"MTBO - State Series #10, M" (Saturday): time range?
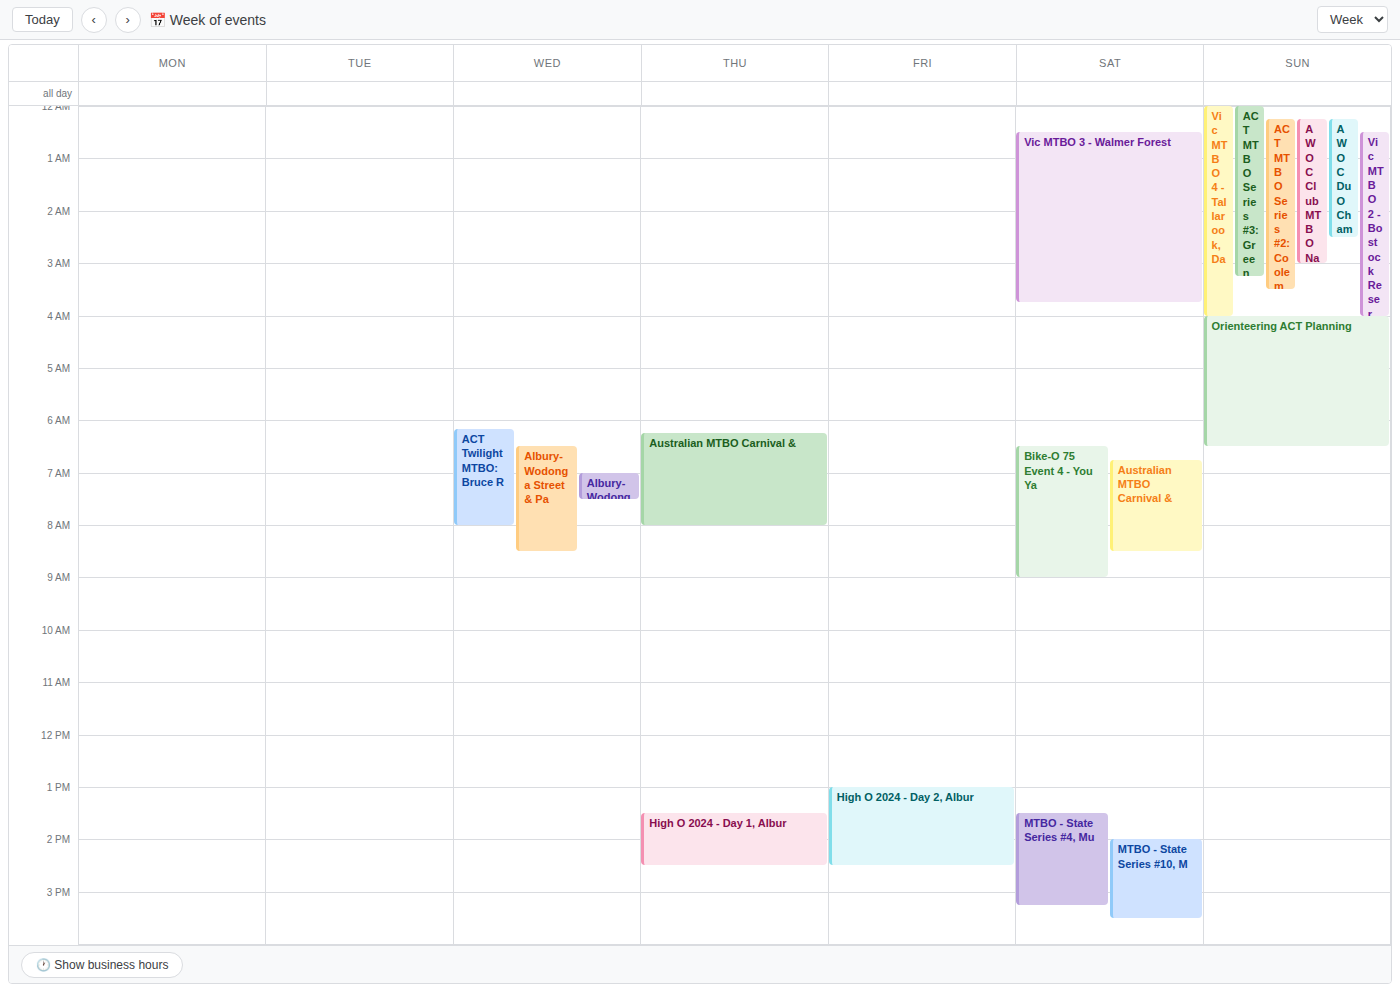
14:00 to 15:30